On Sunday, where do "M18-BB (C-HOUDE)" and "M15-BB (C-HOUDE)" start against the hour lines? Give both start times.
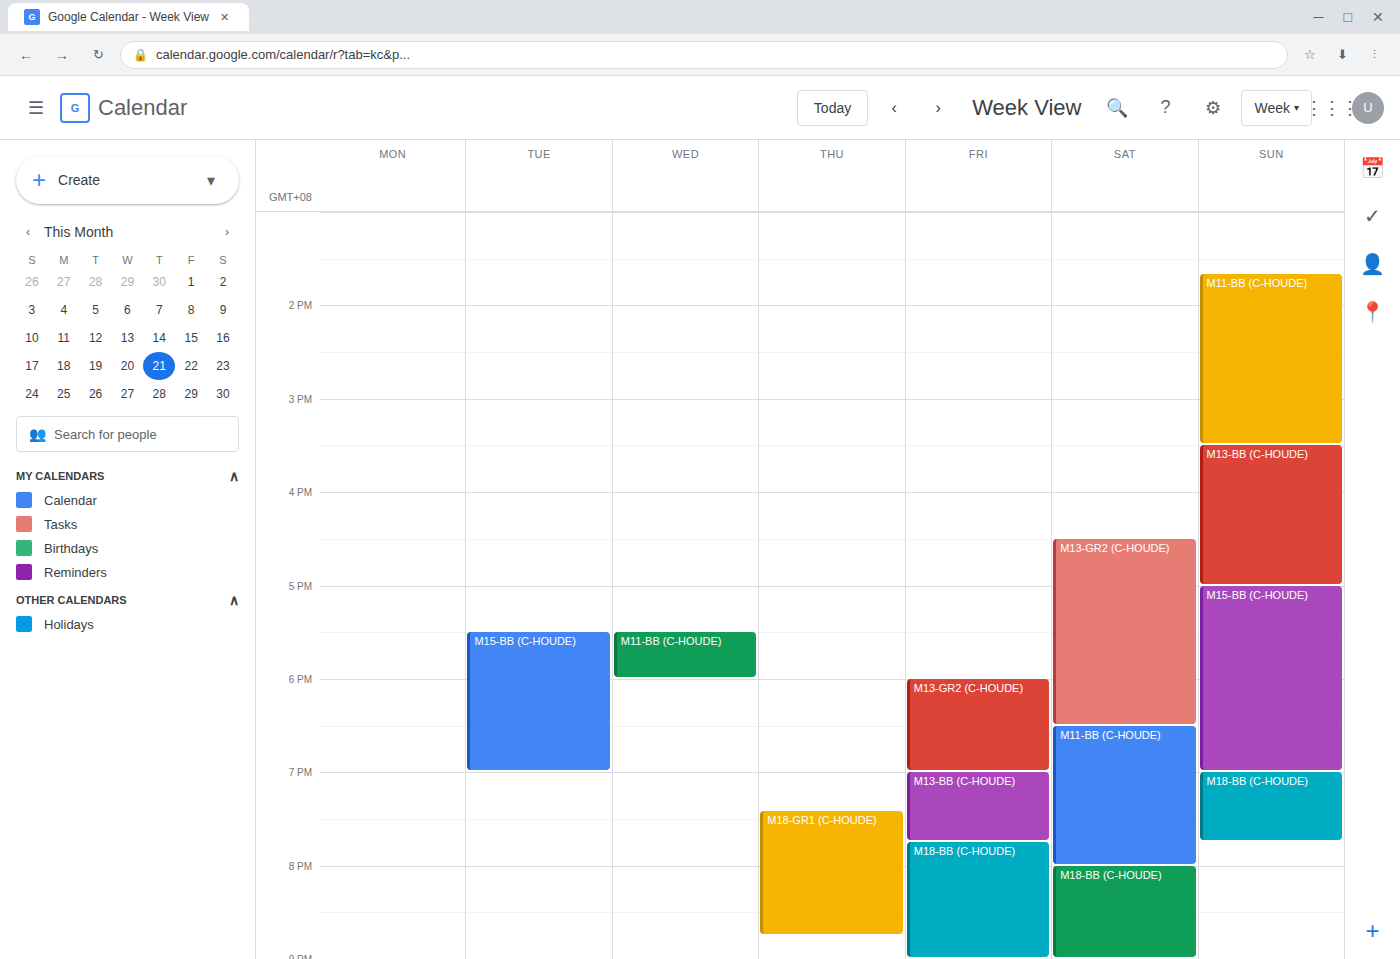
"M18-BB (C-HOUDE)": 7:00 PM, exactly on the 7 PM line. "M15-BB (C-HOUDE)": 5:00 PM, exactly on the 5 PM line.